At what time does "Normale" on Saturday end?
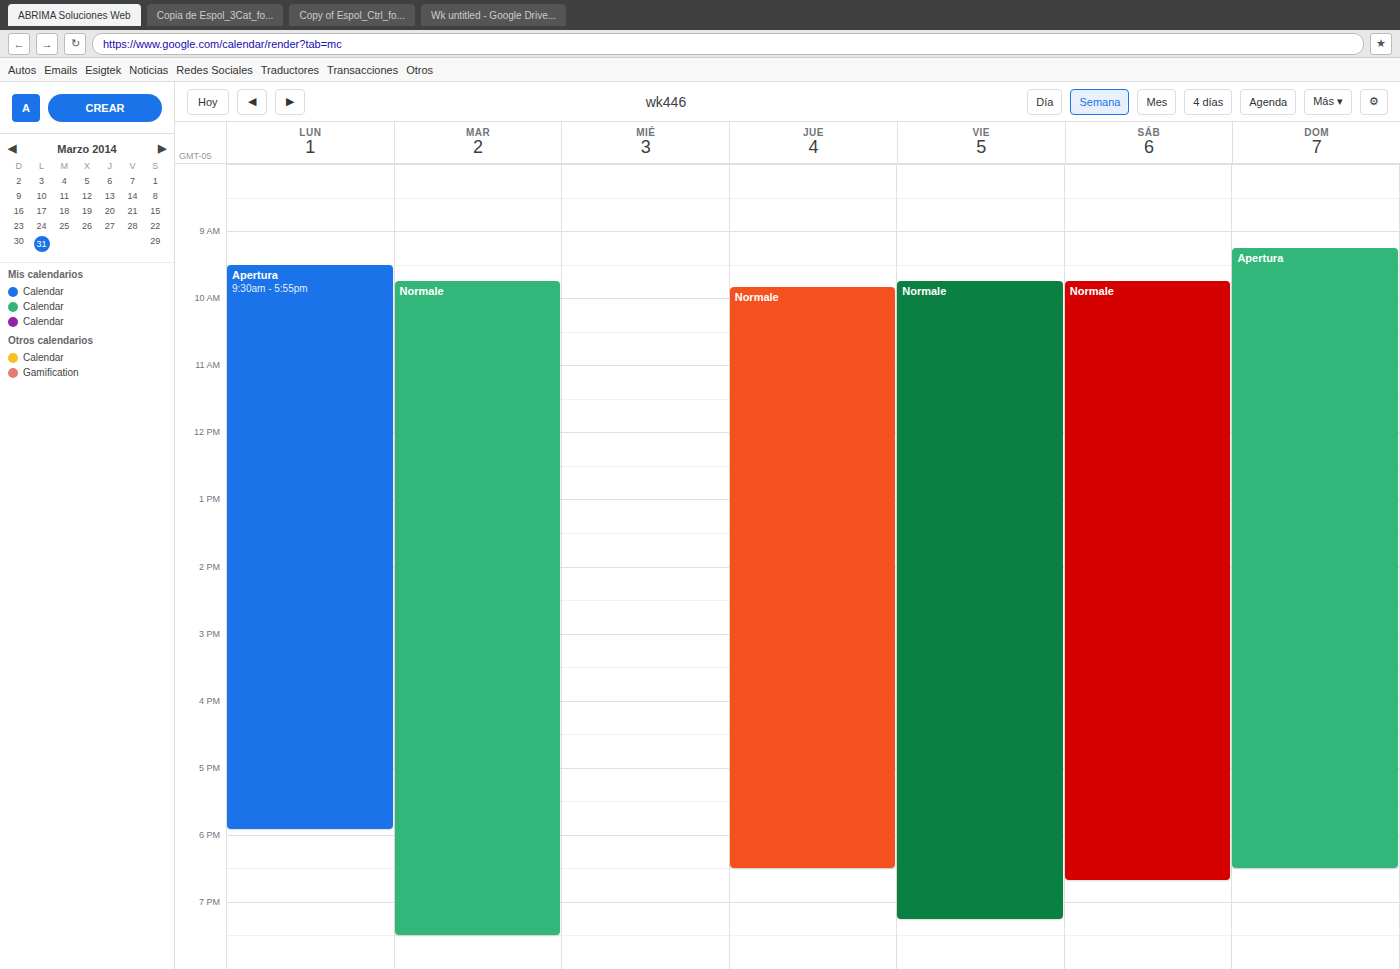
6:40 PM